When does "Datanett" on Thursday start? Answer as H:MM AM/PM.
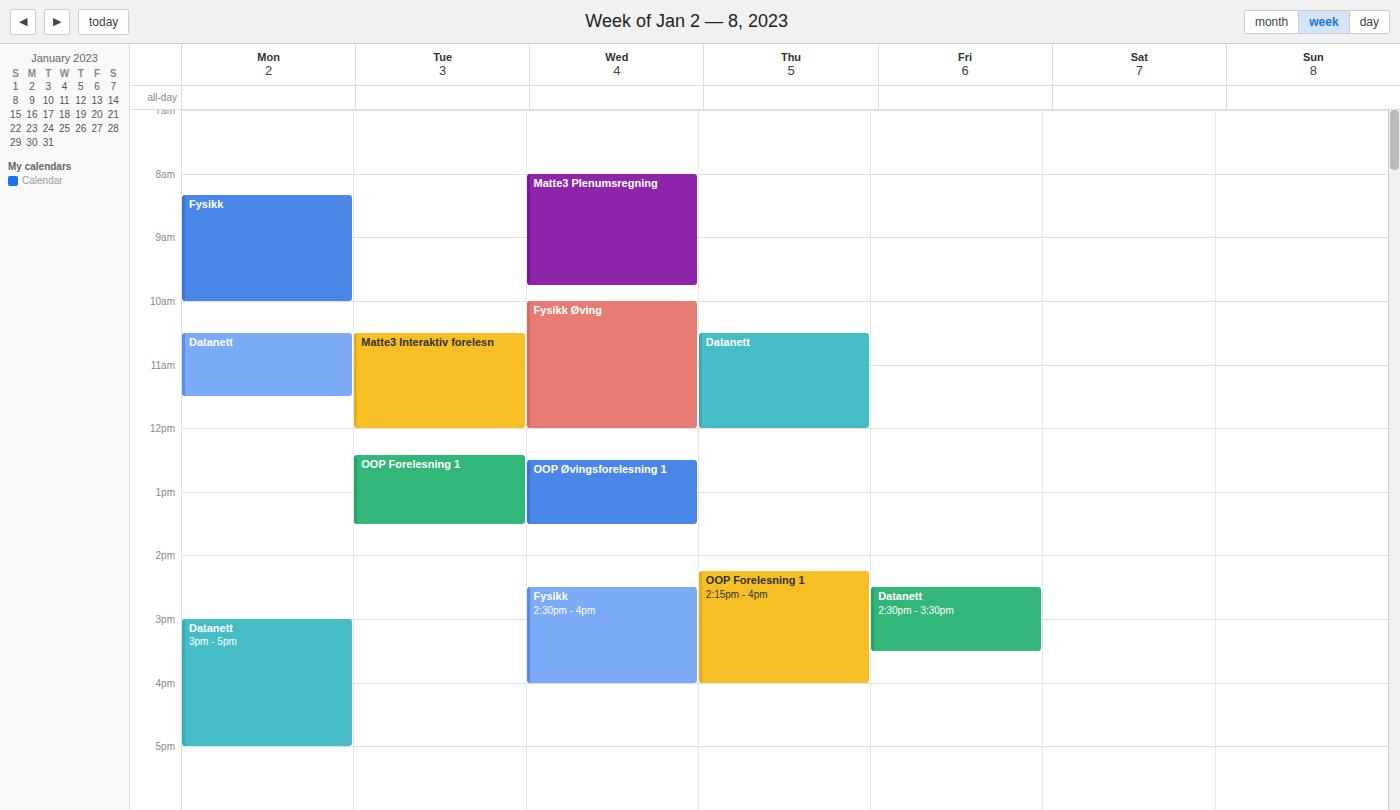
10:30 AM